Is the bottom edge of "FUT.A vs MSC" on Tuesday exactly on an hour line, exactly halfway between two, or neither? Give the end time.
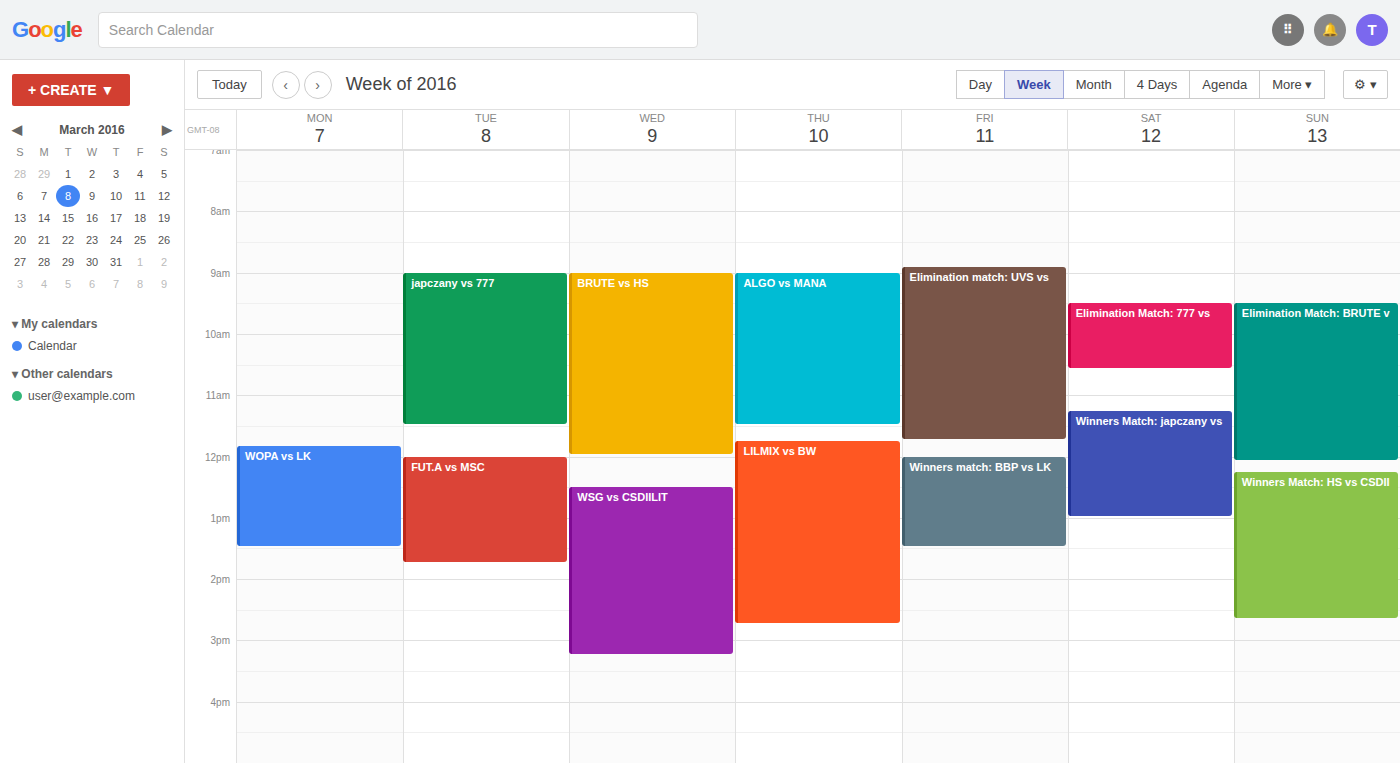
1:45 PM -- neither: three quarters of the way from the 1 PM line to the 2 PM line.